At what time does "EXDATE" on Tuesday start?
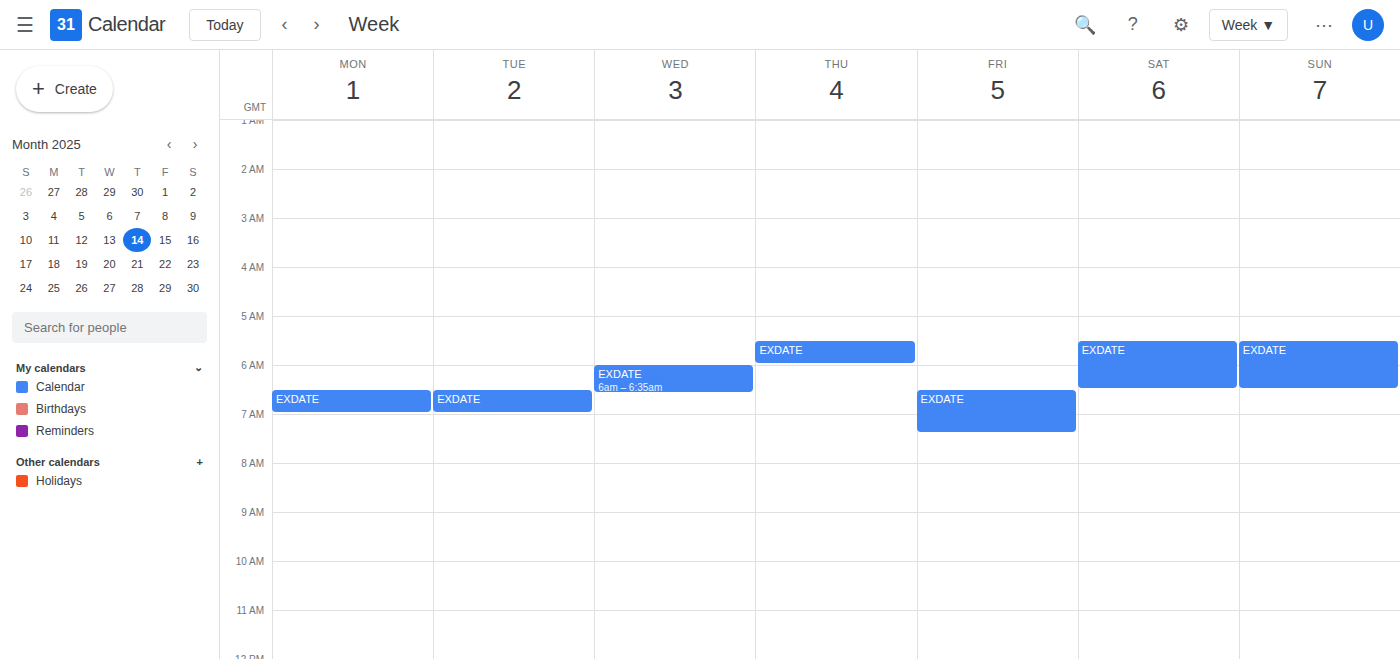
6:30 AM